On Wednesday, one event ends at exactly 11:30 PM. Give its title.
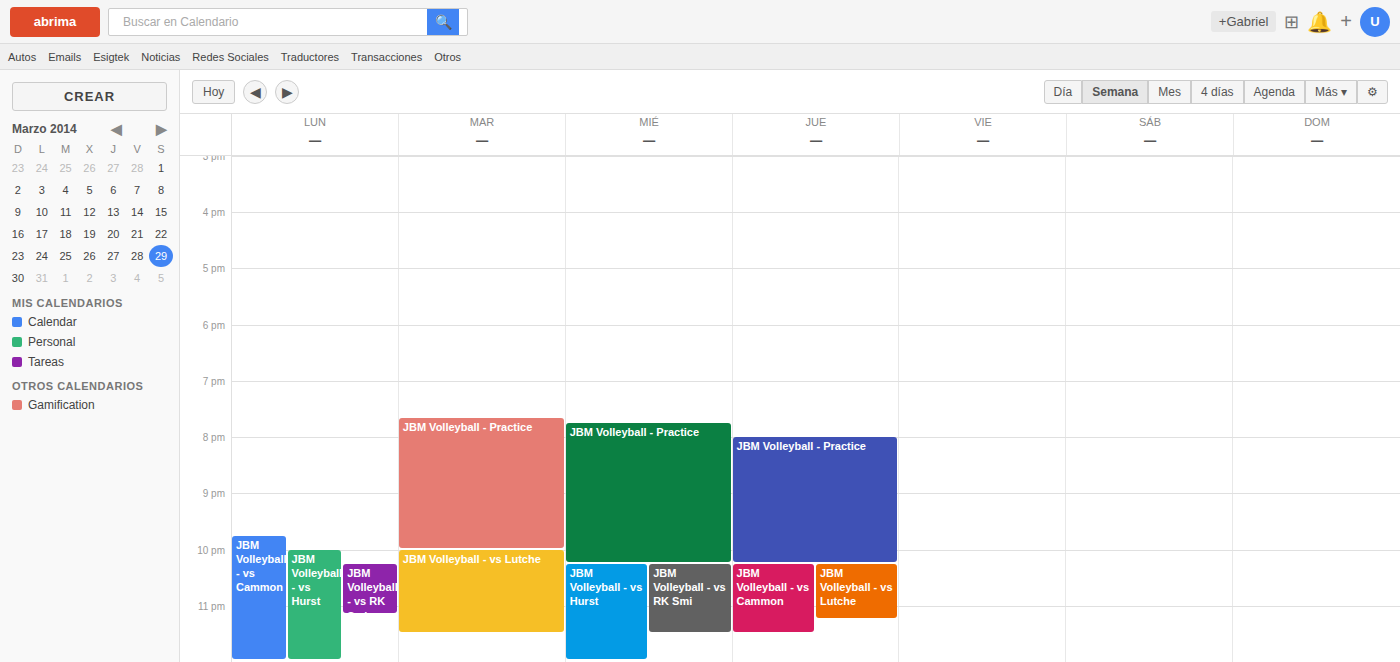
"JBM Volleyball - vs RK Smi"